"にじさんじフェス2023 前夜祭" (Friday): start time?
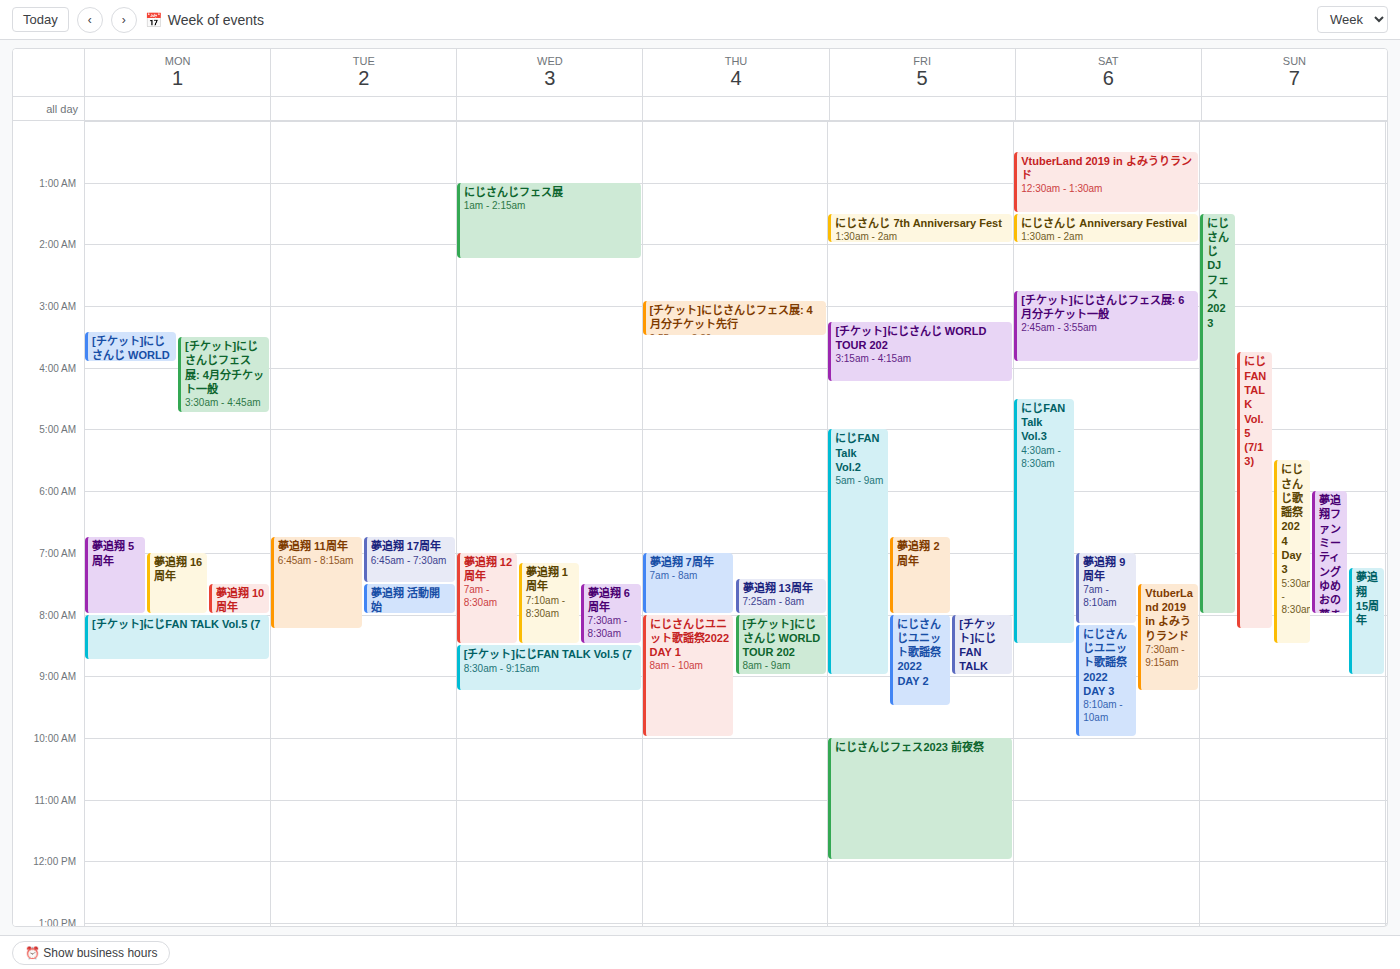
10:00 AM